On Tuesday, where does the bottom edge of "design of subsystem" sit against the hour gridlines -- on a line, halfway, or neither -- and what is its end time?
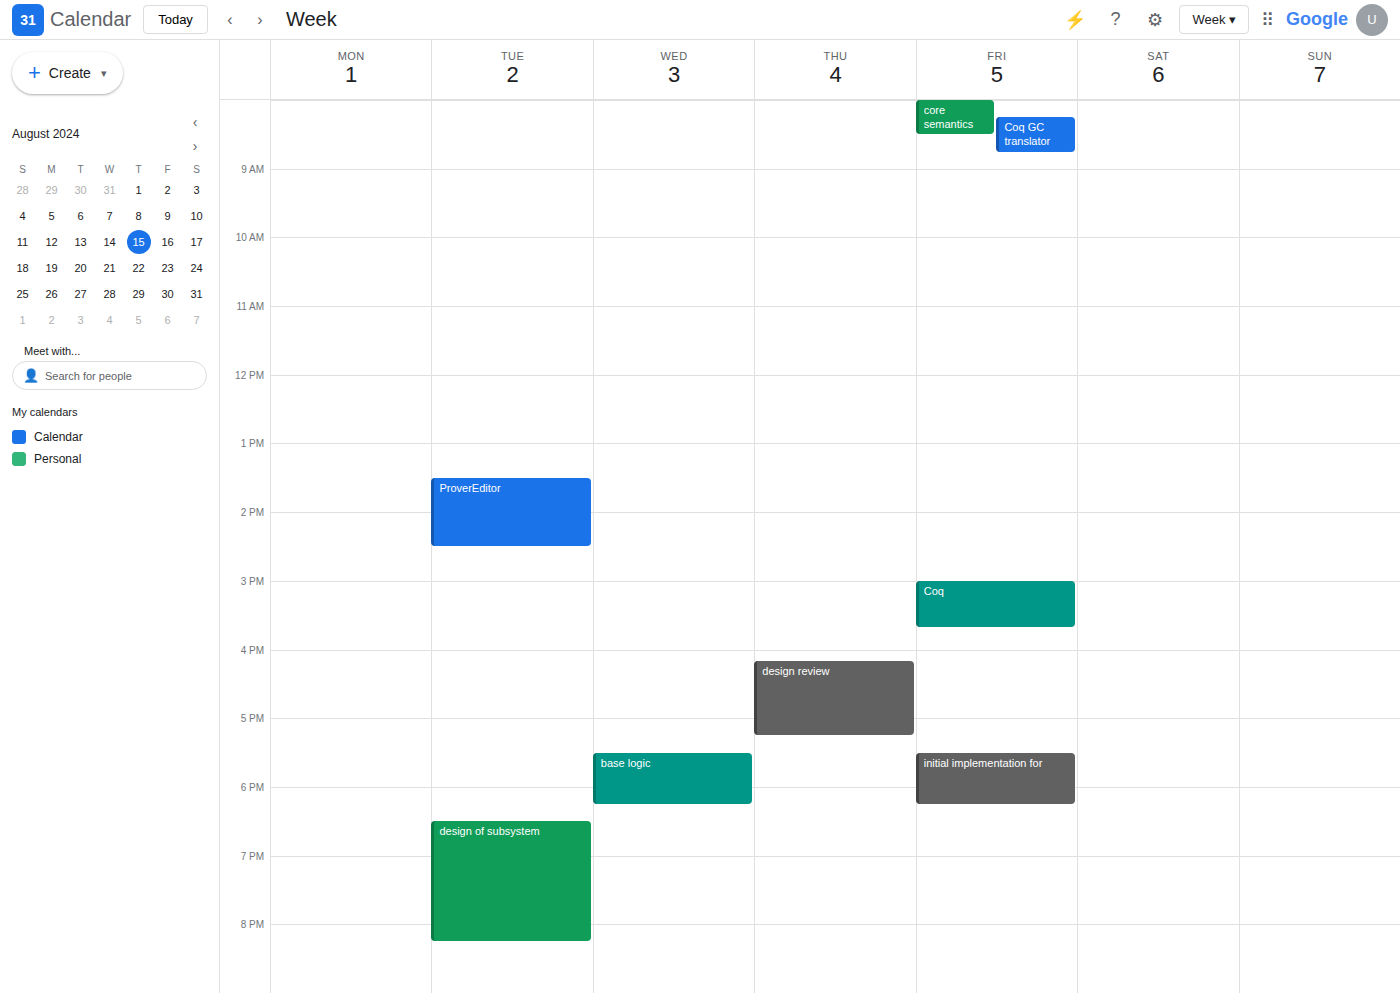
8:15 PM -- neither: a quarter of the way from the 8 PM line to the 9 PM line.